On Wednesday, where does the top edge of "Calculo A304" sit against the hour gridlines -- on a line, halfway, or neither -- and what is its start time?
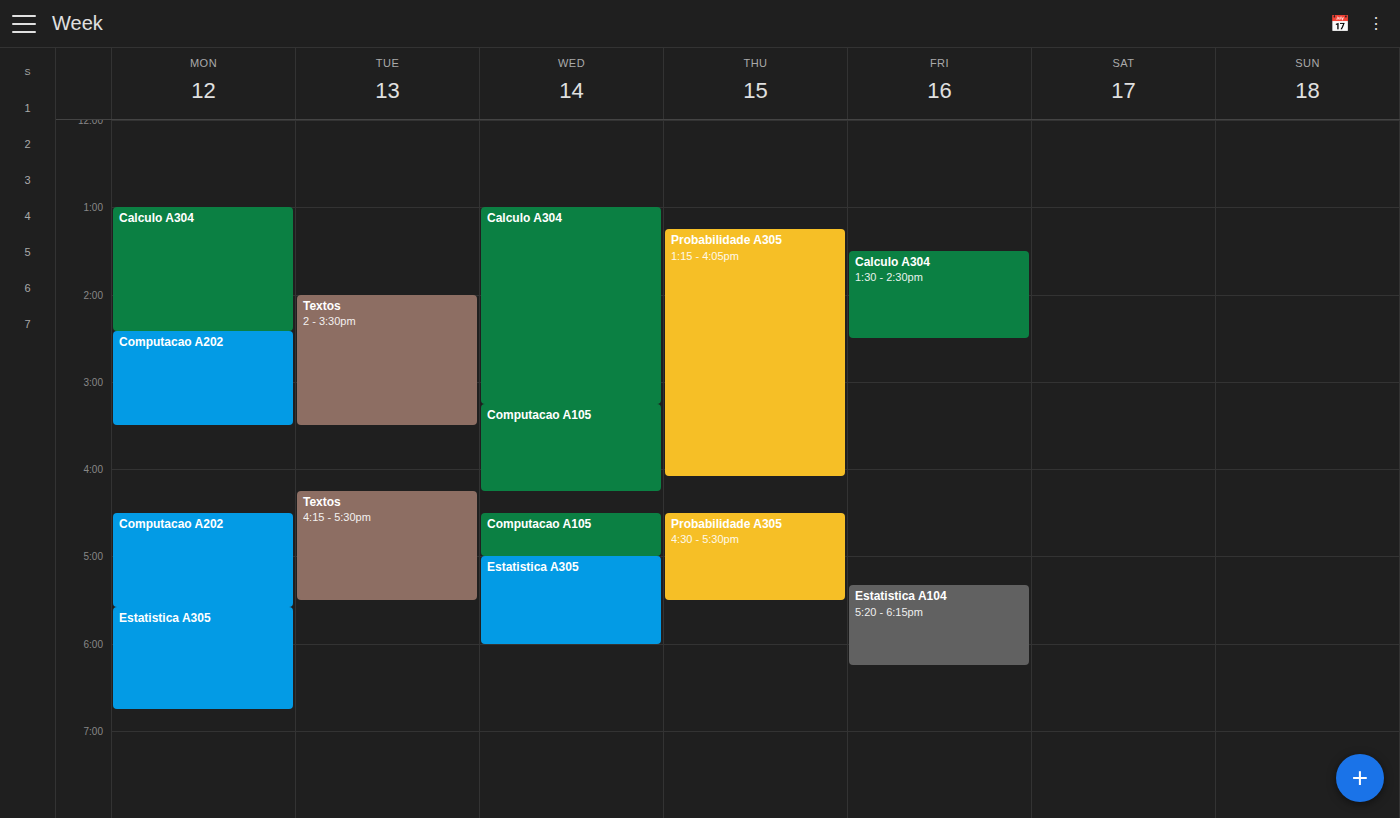
1:00 PM -- exactly on the 1 PM line.